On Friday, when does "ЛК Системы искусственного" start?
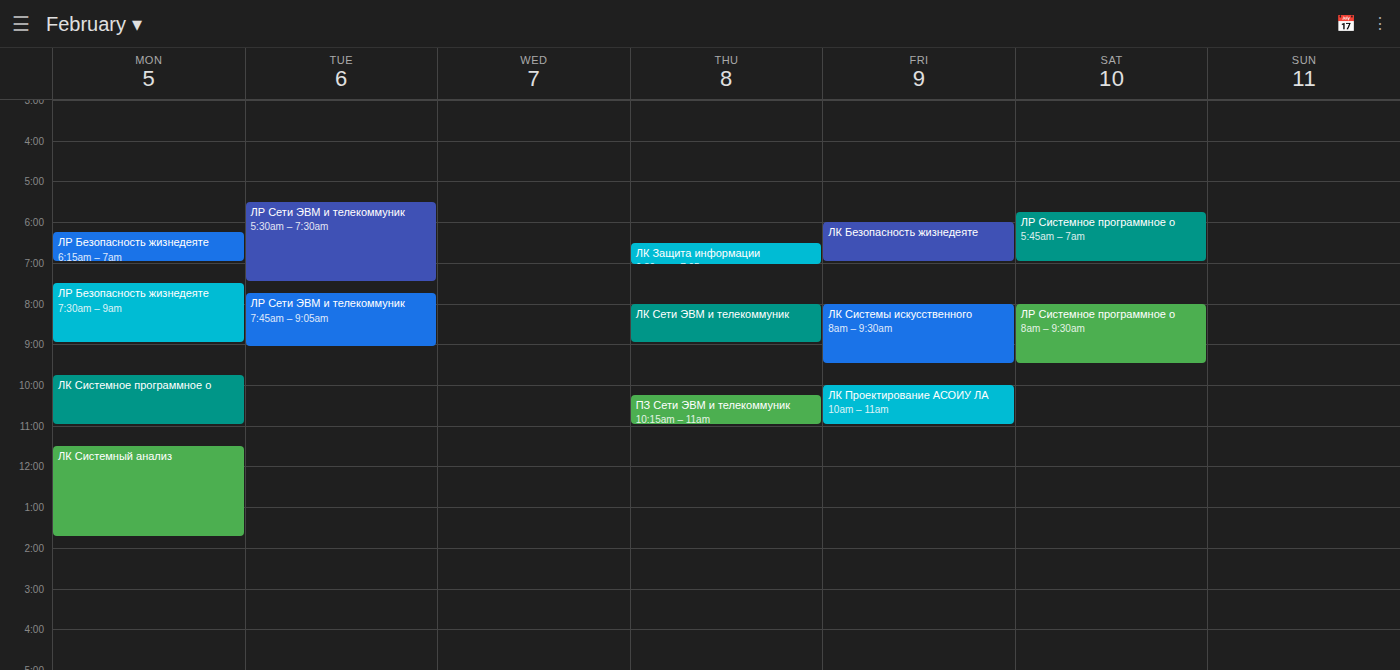
8:00 AM